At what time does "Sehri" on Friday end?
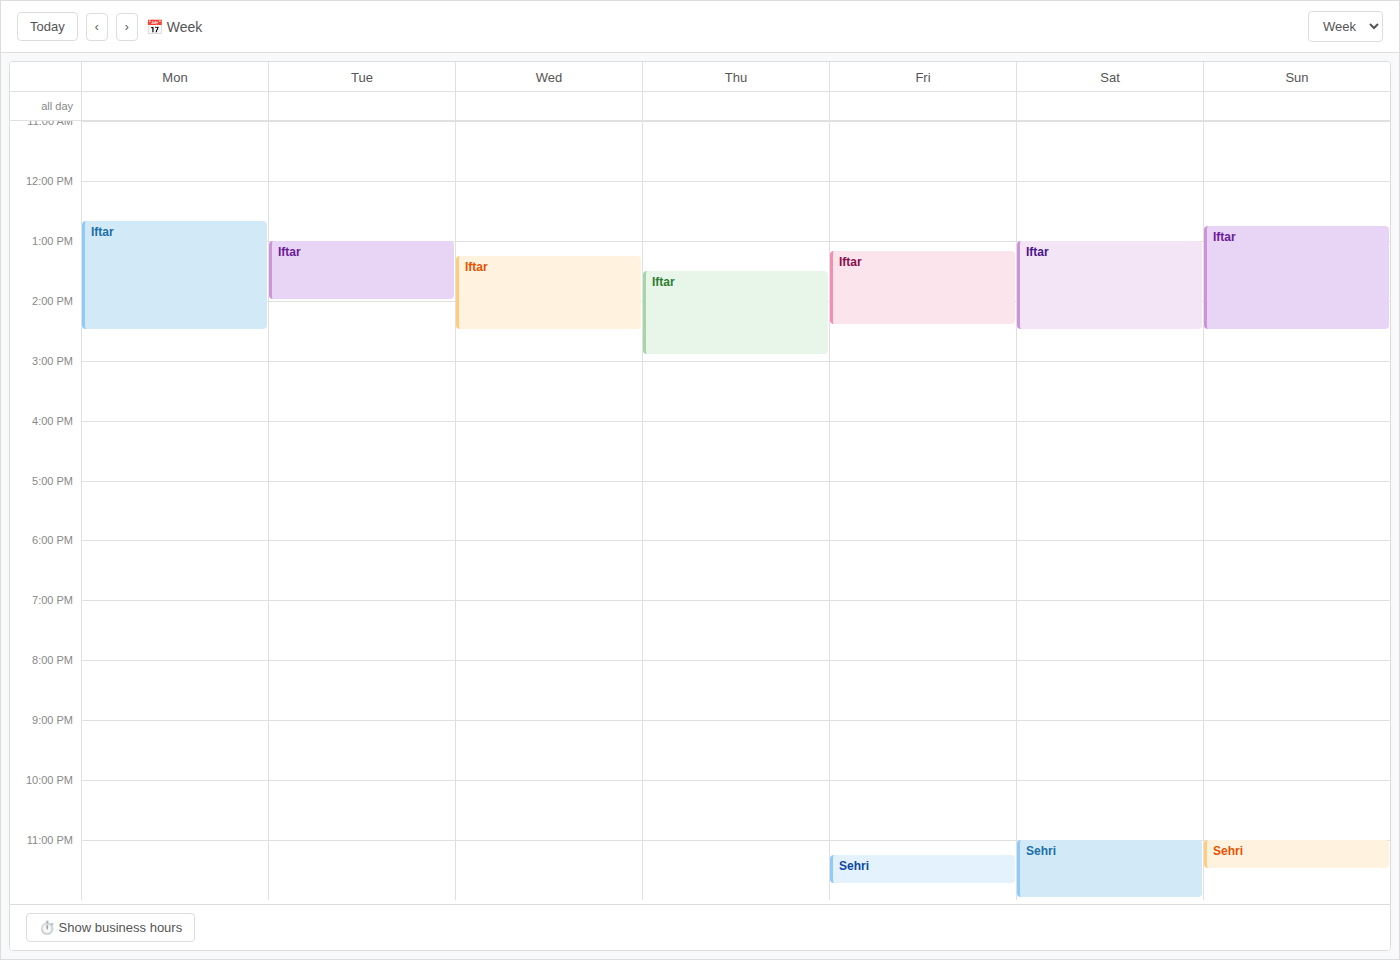
11:45 PM